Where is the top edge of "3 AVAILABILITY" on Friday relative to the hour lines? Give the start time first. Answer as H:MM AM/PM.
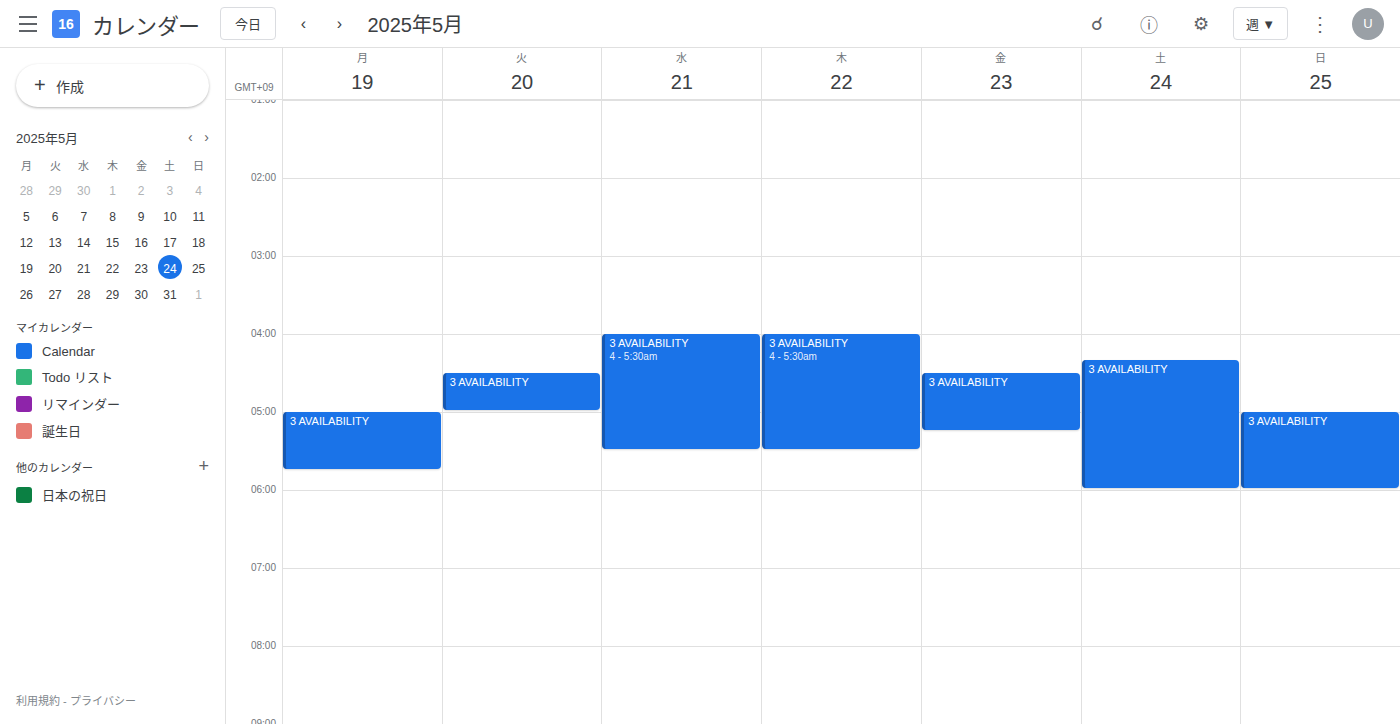
4:30 AM -- halfway between the 4 AM and 5 AM lines.